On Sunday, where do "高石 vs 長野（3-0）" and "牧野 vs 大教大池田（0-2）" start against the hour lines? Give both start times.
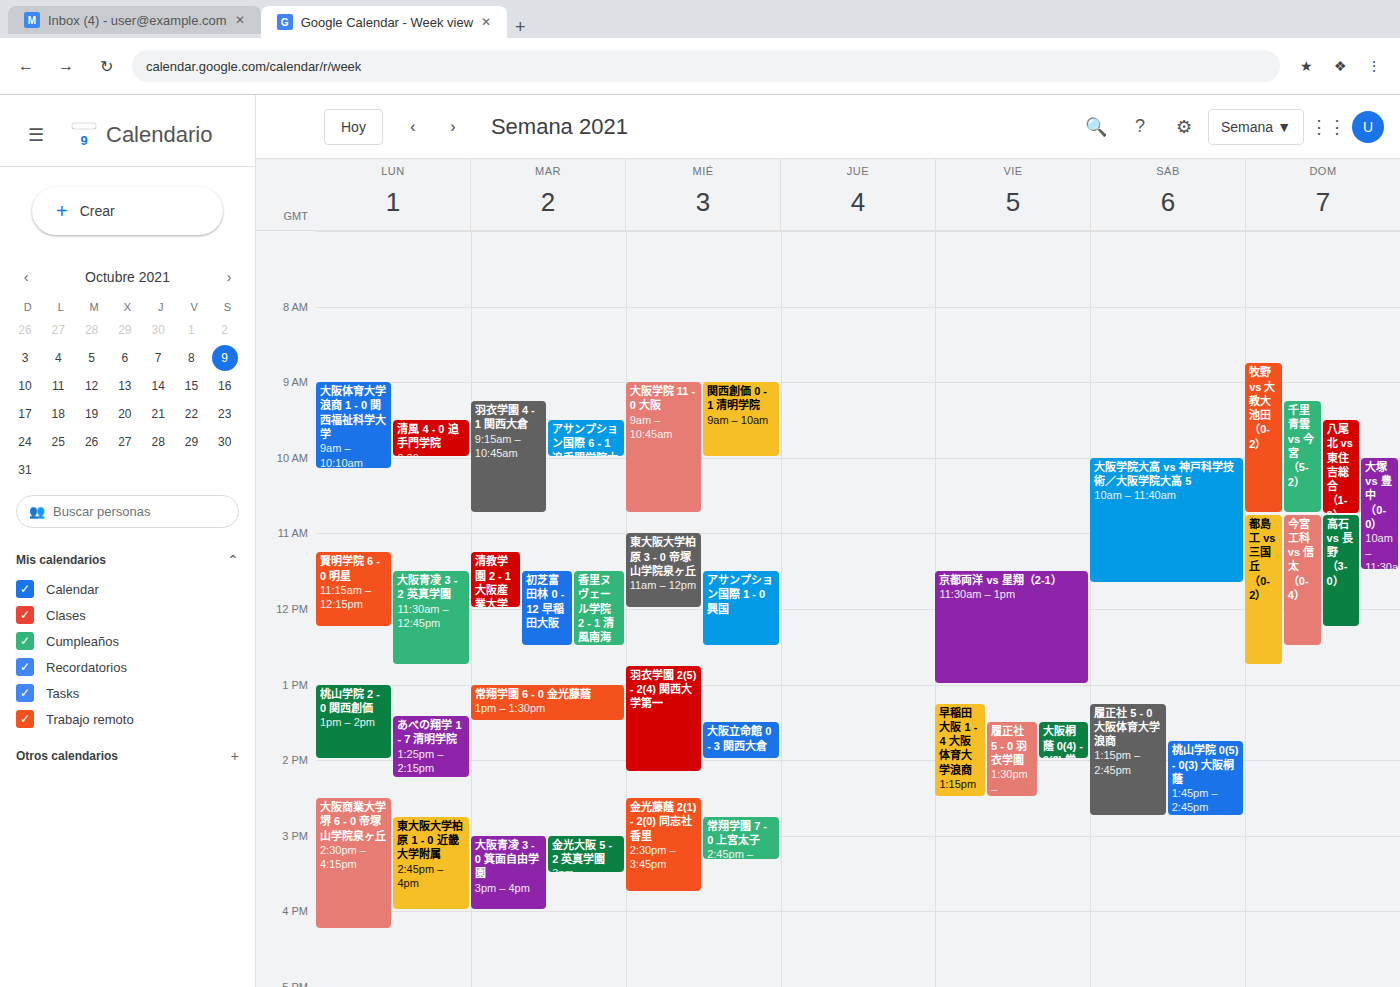
"高石 vs 長野（3-0）": 10:45, neither: three quarters of the way from the 10:00 line to the 11:00 line. "牧野 vs 大教大池田（0-2）": 08:45, neither: three quarters of the way from the 08:00 line to the 09:00 line.